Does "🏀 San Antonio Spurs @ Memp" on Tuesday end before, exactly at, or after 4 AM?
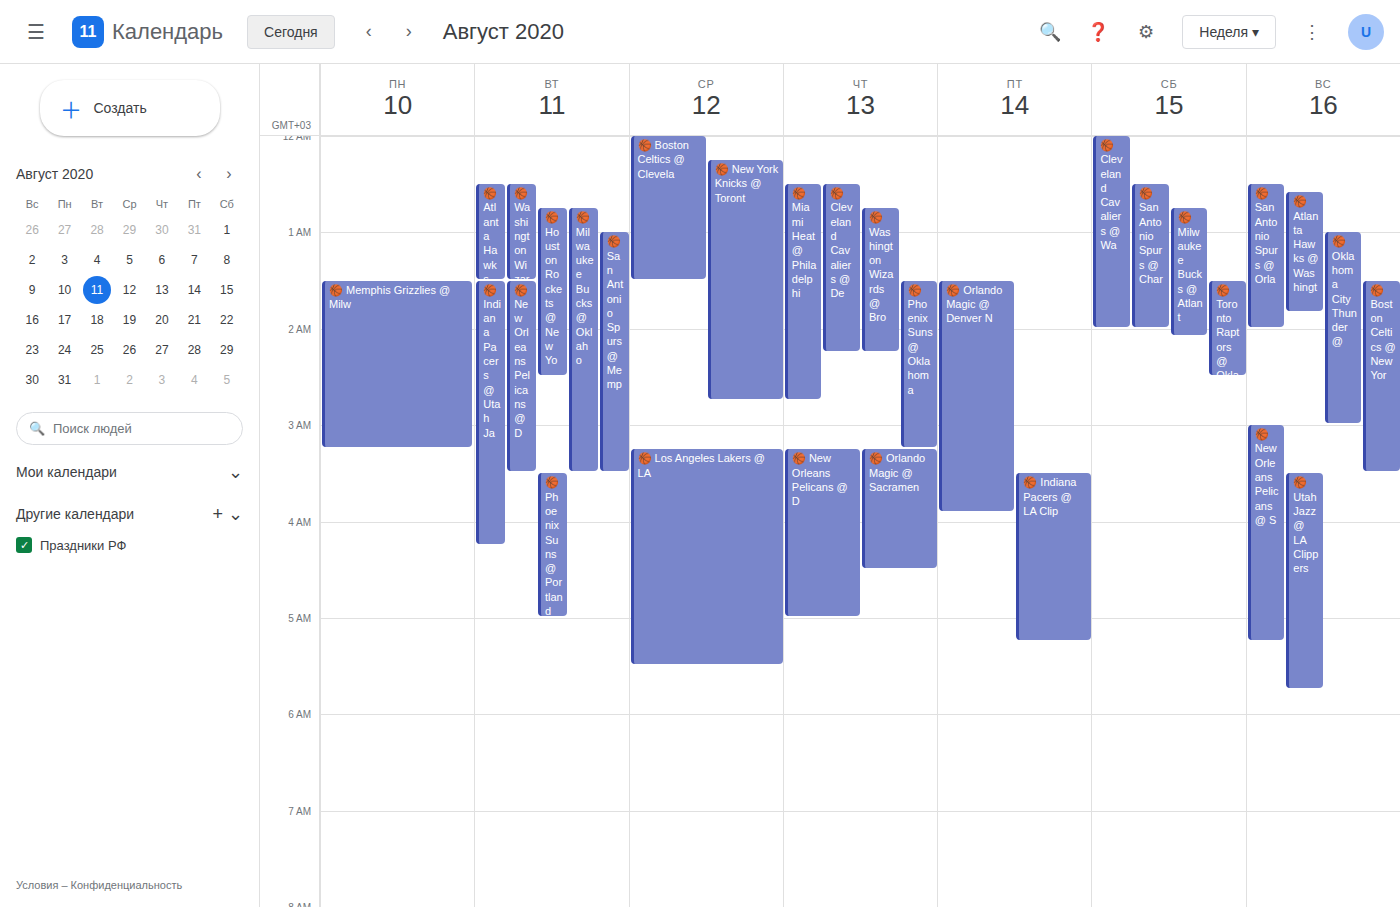
3:30 AM -- before 4 AM, 30 minutes above the 4 AM line.